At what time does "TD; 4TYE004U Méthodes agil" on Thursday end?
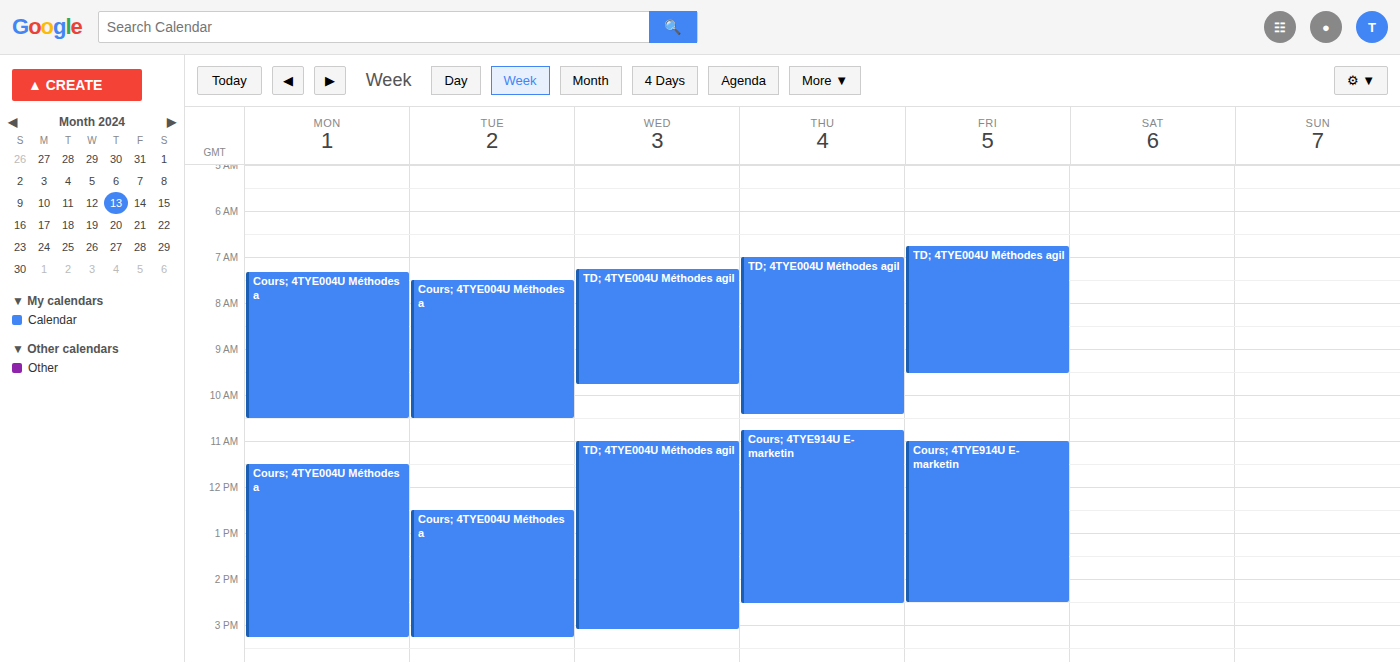
10:25 AM